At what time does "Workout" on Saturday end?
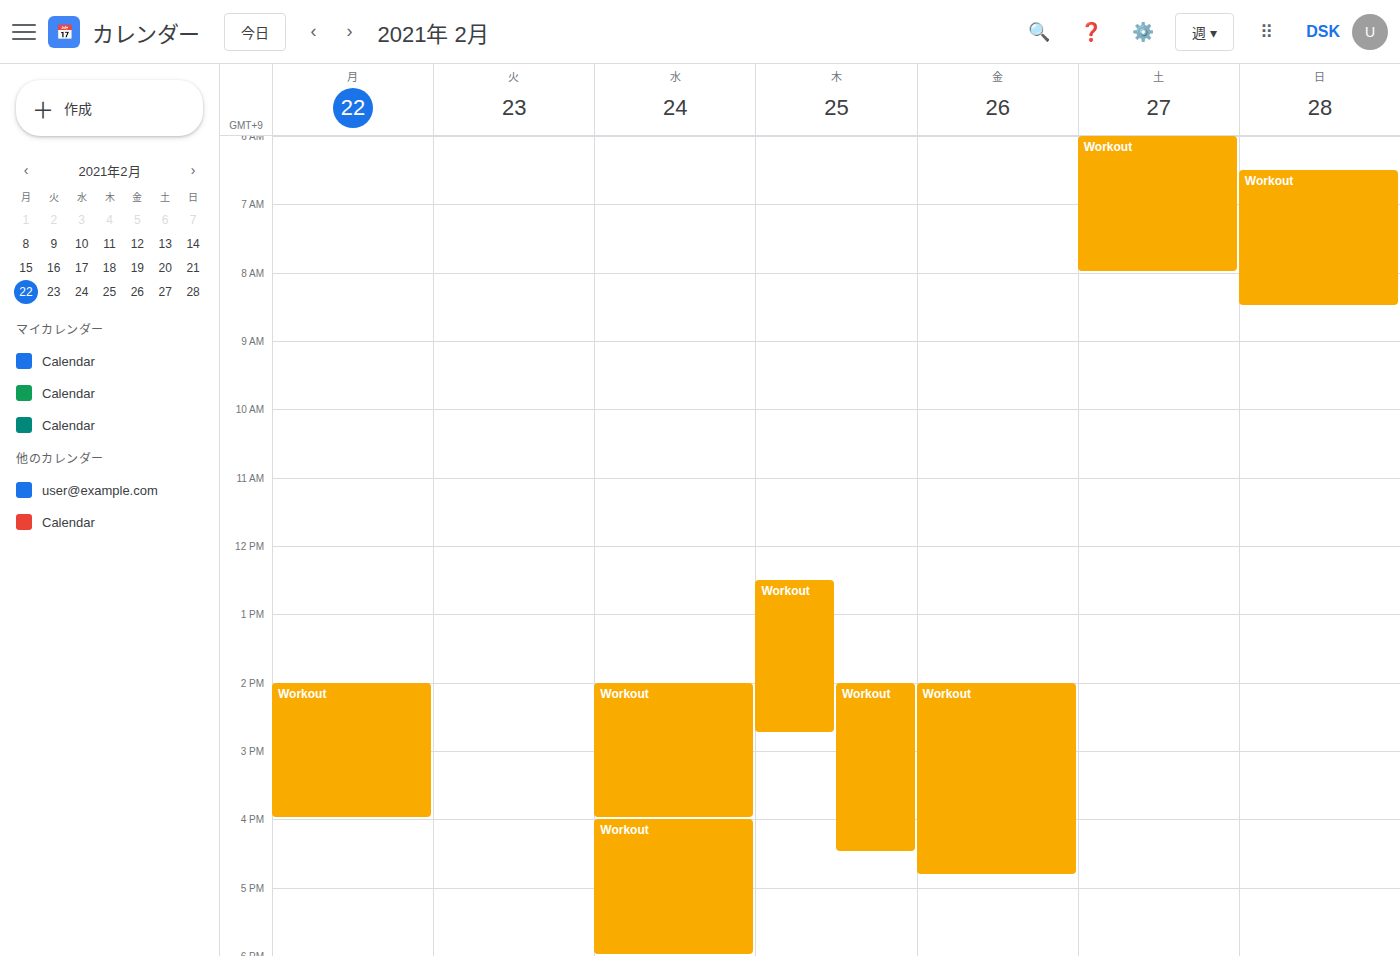
8:00 AM